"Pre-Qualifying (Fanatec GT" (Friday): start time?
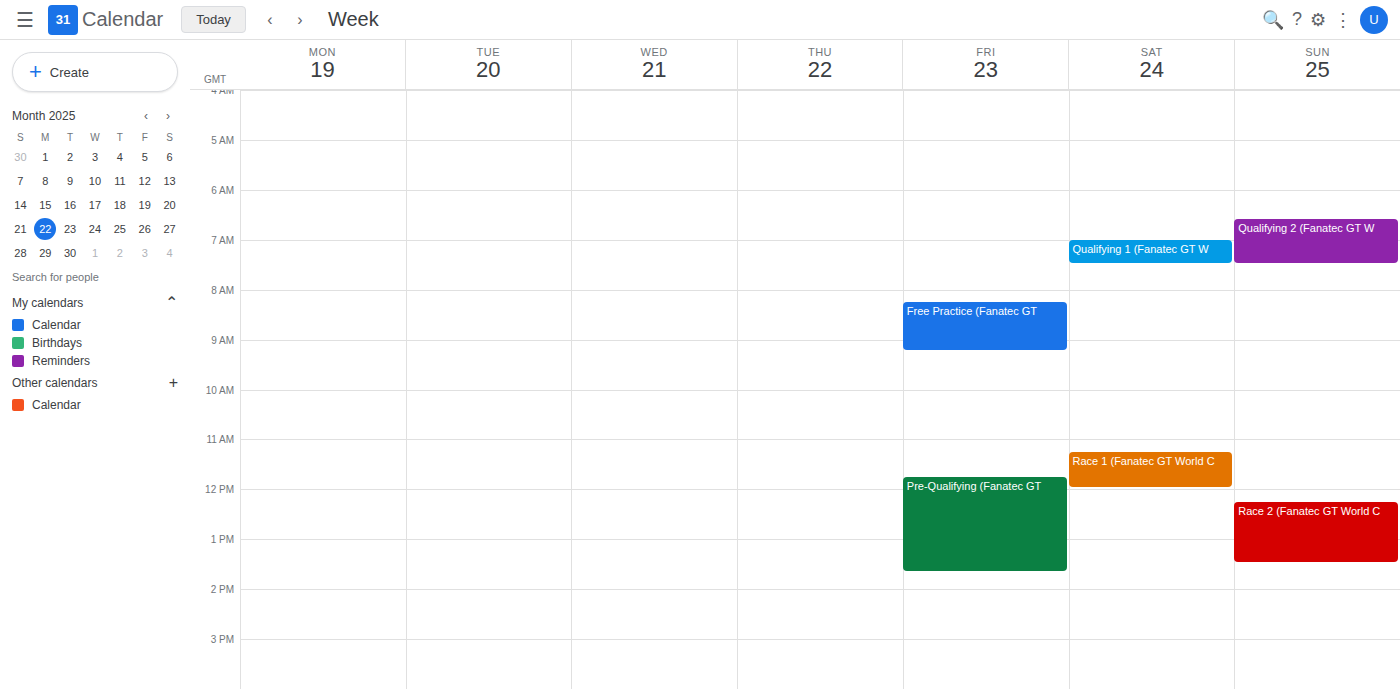
11:45